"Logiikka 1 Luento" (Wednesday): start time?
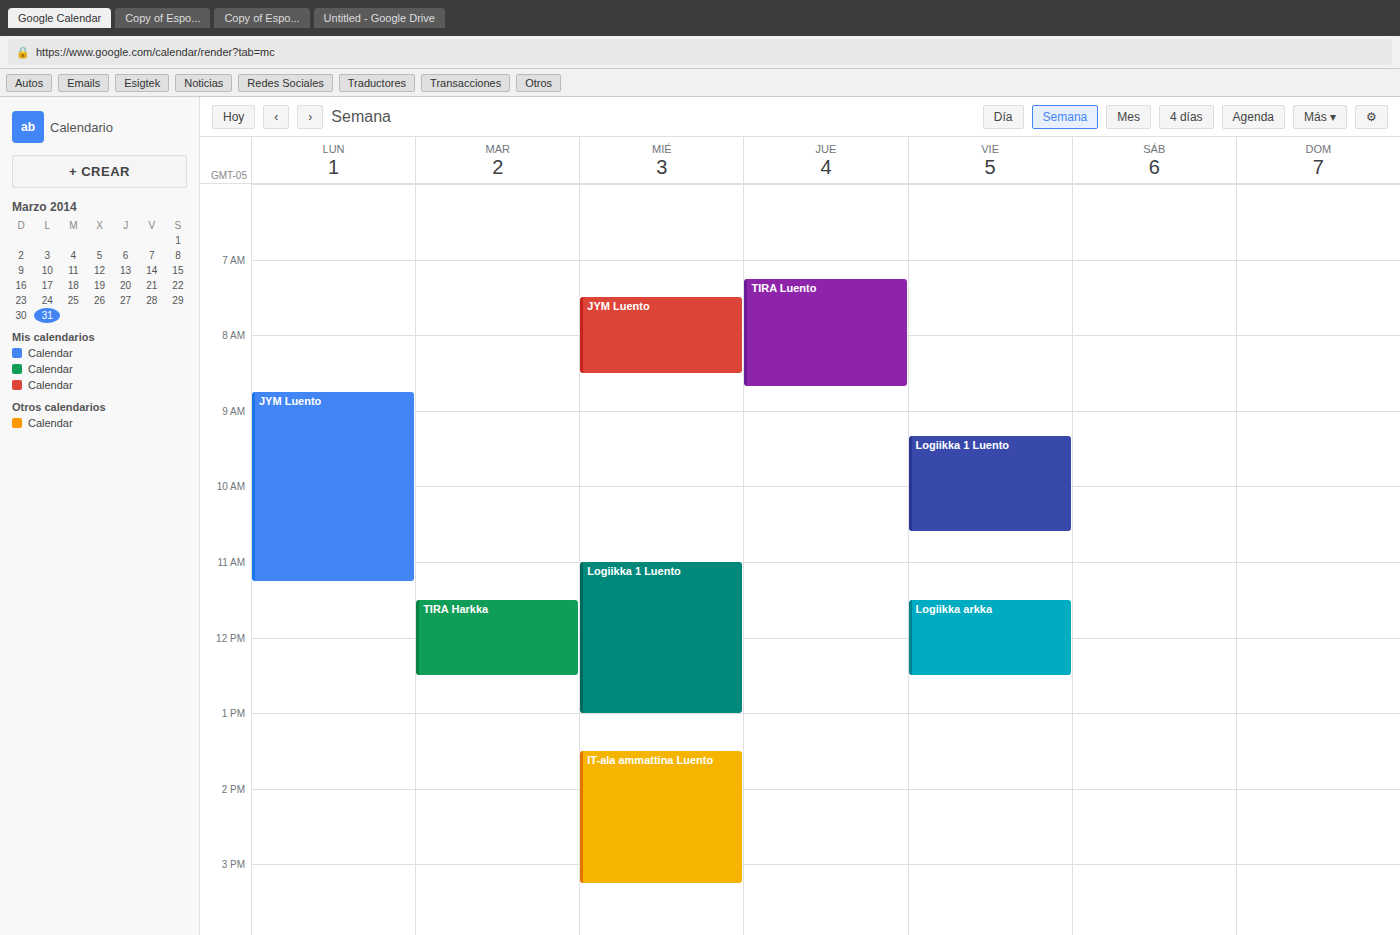
11:00 AM